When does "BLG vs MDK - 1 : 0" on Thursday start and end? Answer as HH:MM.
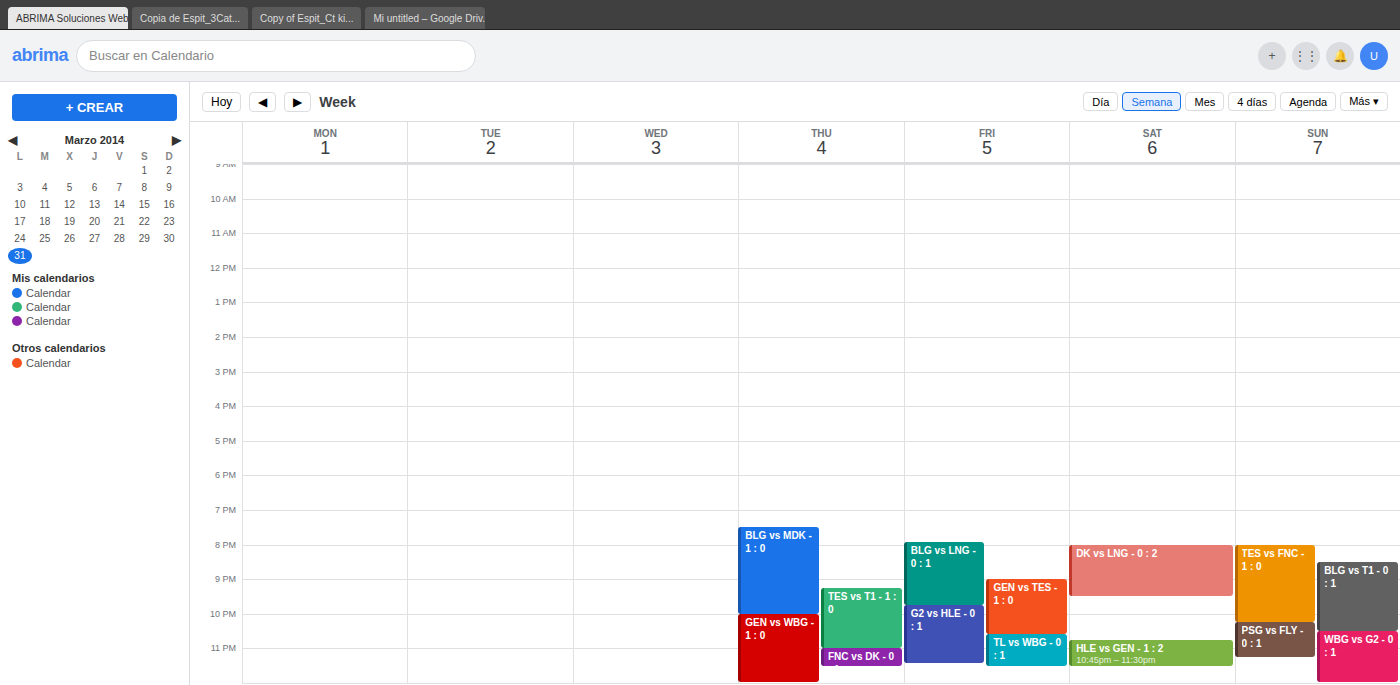
19:30 to 22:00